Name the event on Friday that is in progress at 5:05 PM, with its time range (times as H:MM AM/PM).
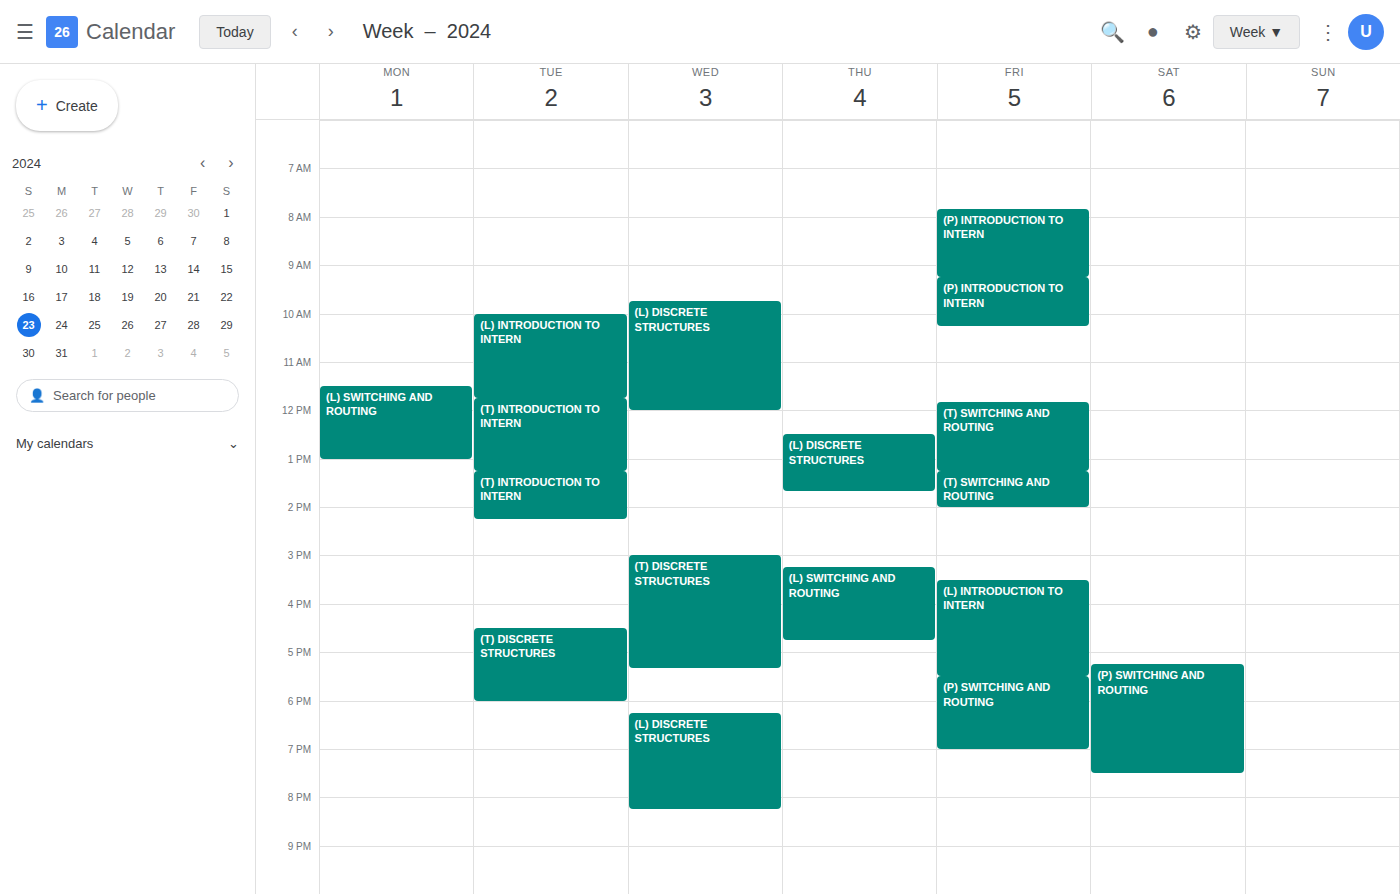
"(L) INTRODUCTION TO INTERN", 3:30 PM to 5:30 PM